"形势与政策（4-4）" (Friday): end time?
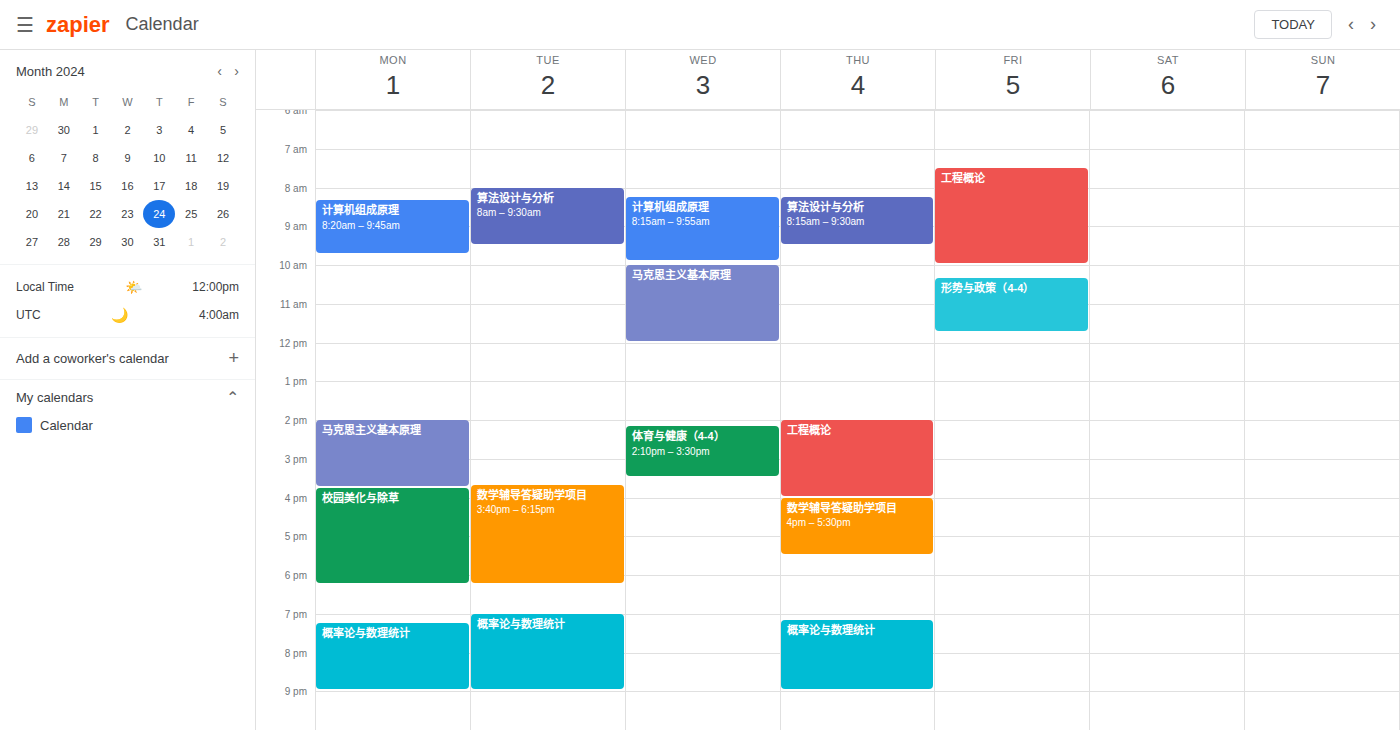
11:45